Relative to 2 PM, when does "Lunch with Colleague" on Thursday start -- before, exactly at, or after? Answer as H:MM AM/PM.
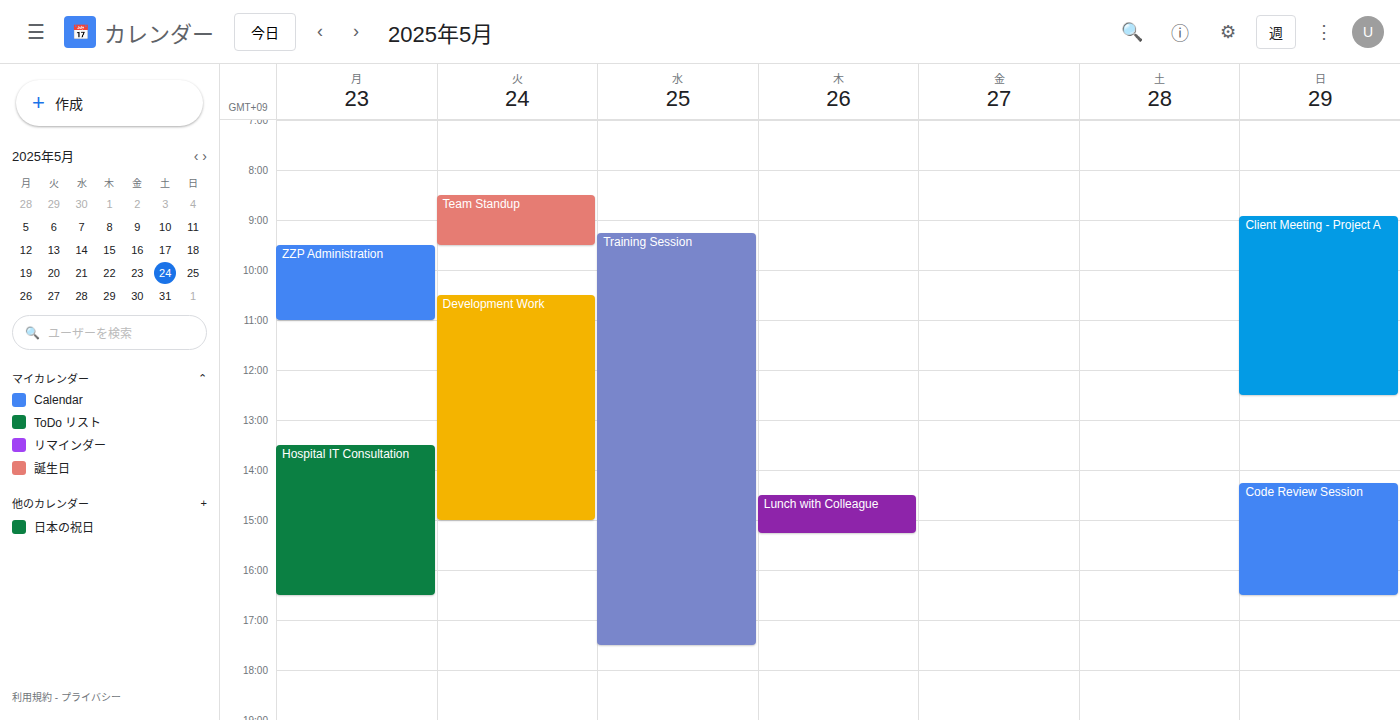
2:30 PM -- after 2 PM, 30 minutes below the 2 PM line.